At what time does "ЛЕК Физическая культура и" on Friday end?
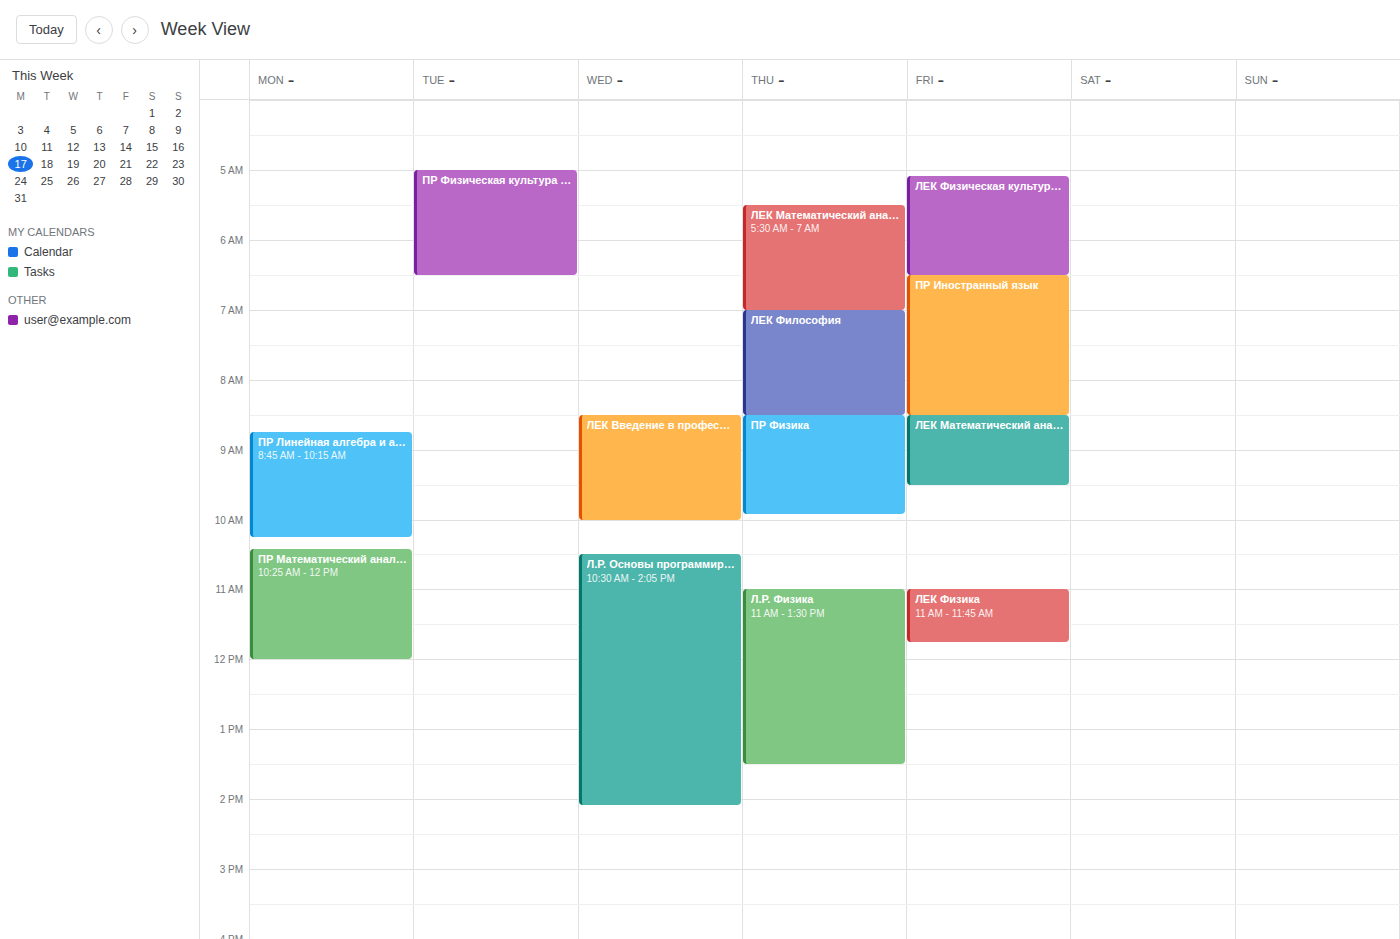
06:30